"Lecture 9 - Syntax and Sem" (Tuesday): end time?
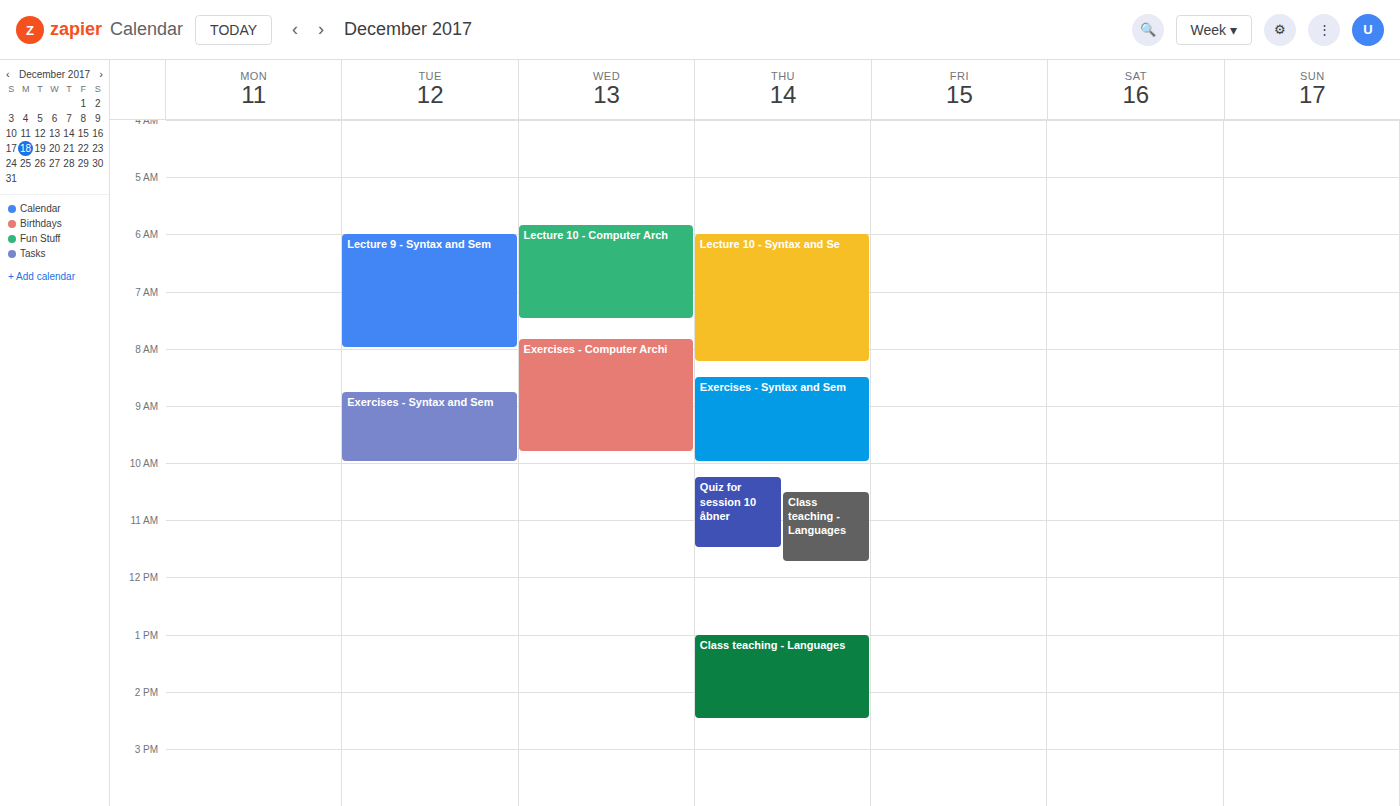
8:00 AM